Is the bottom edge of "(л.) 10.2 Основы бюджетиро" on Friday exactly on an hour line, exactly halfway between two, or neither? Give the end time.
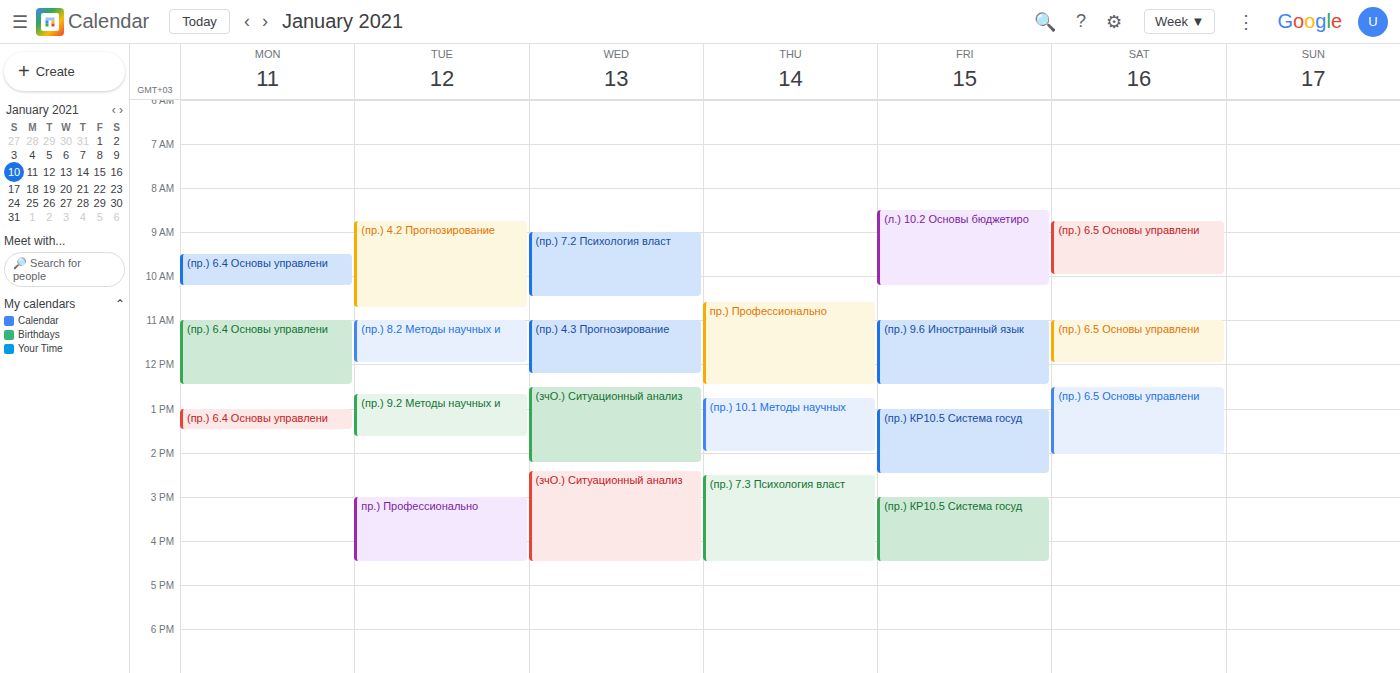
10:15 -- neither: a quarter of the way from the 10:00 line to the 11:00 line.